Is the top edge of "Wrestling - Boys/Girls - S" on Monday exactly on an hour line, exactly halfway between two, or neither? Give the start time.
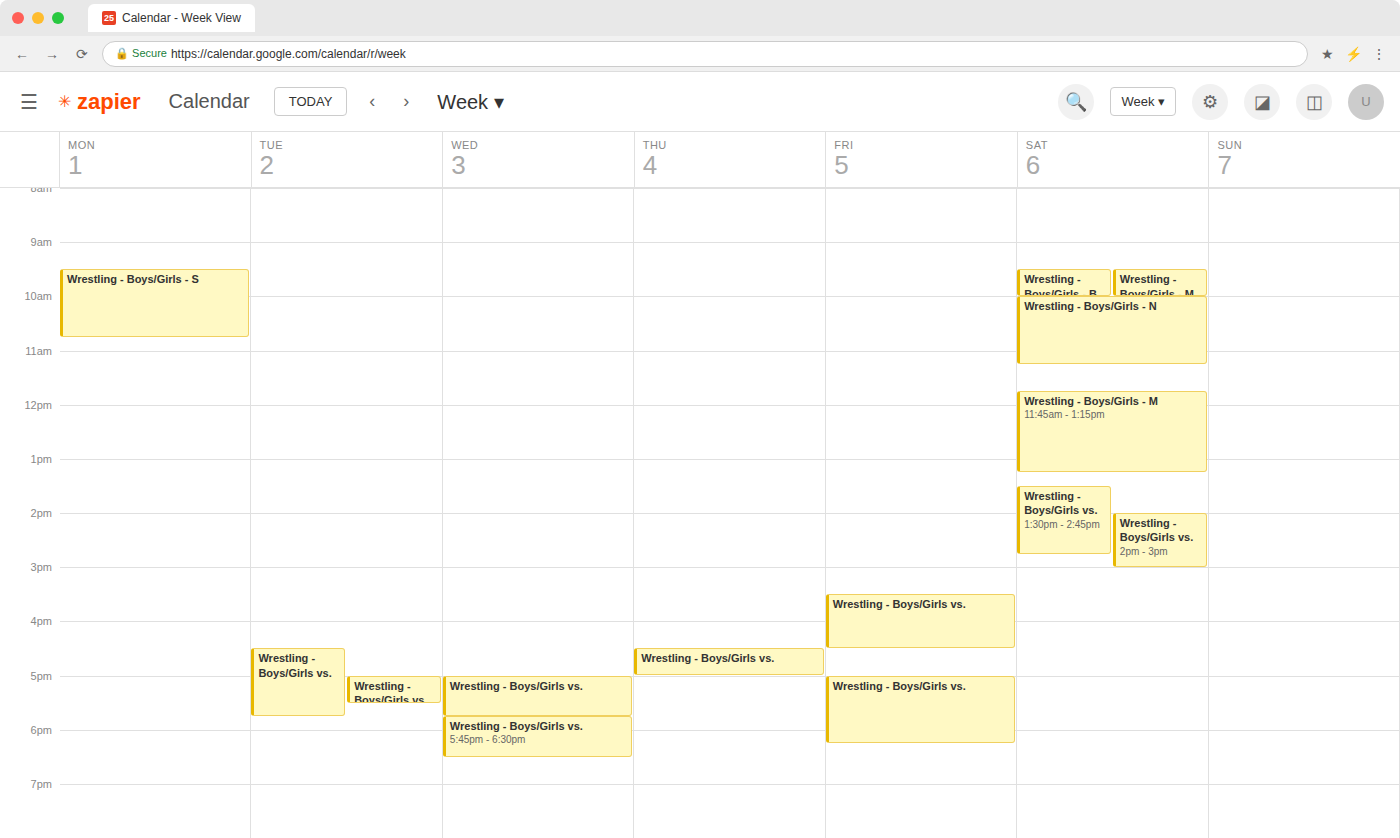
9:30 AM -- halfway between the 9 AM and 10 AM lines.